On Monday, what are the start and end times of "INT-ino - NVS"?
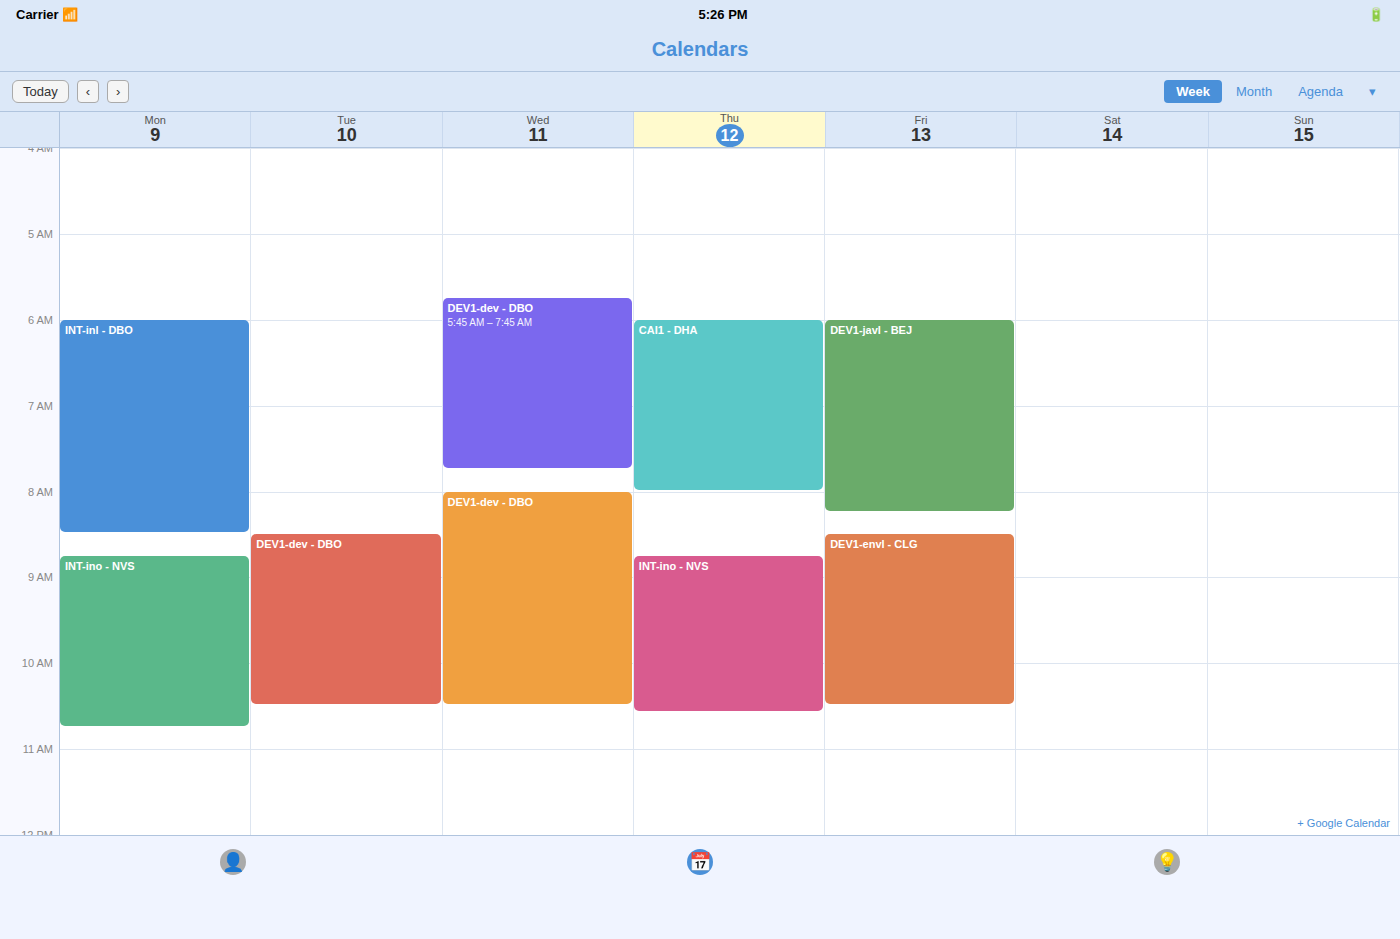
08:45 to 10:45